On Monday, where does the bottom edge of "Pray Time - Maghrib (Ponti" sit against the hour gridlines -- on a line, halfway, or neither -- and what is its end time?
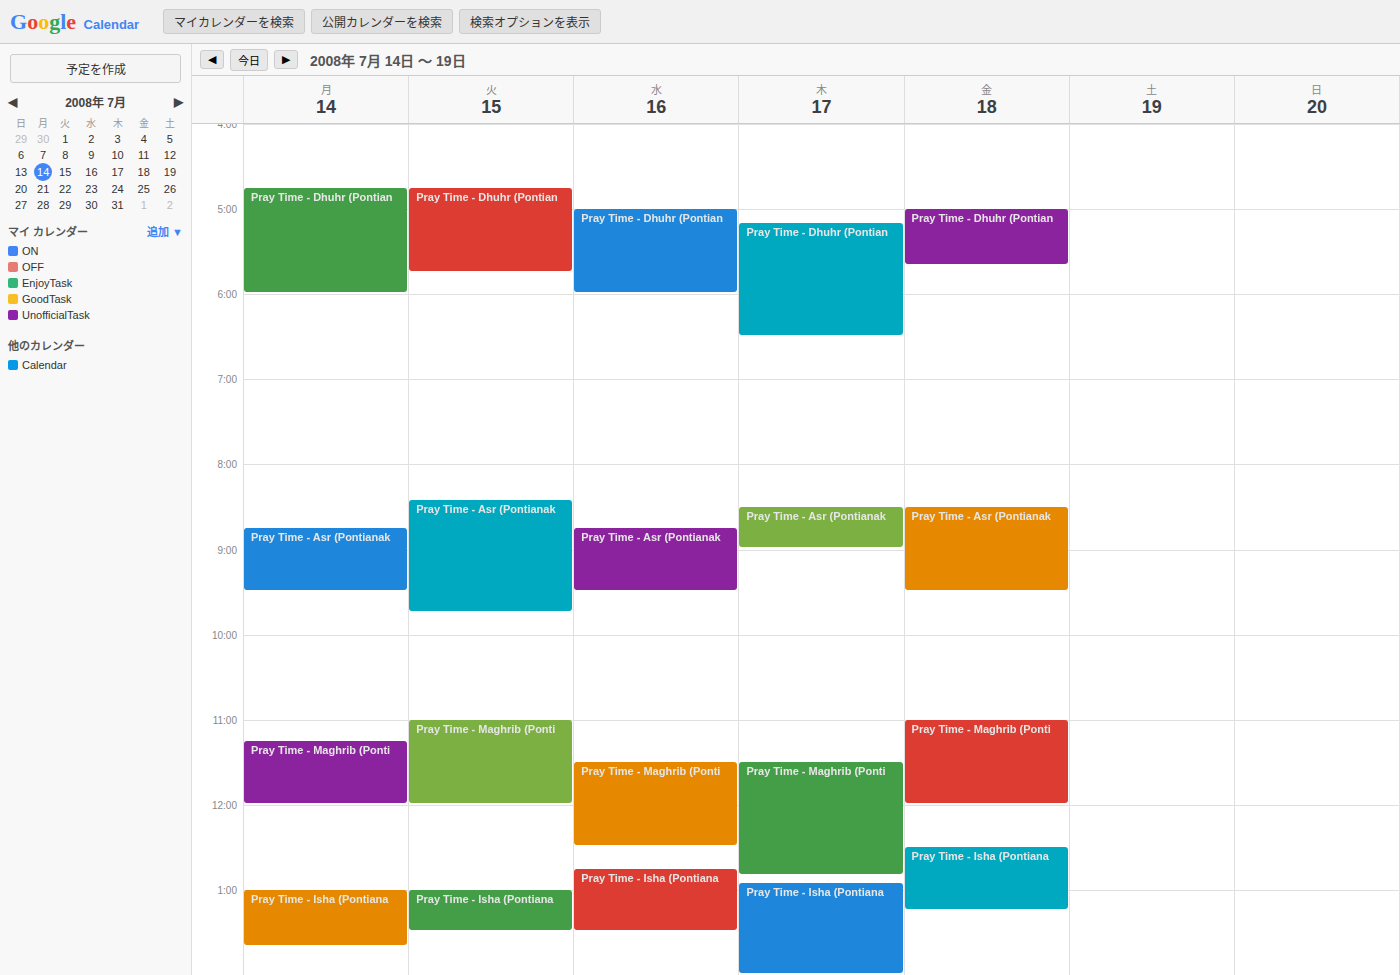
12:00 PM -- exactly on the 12 PM line.